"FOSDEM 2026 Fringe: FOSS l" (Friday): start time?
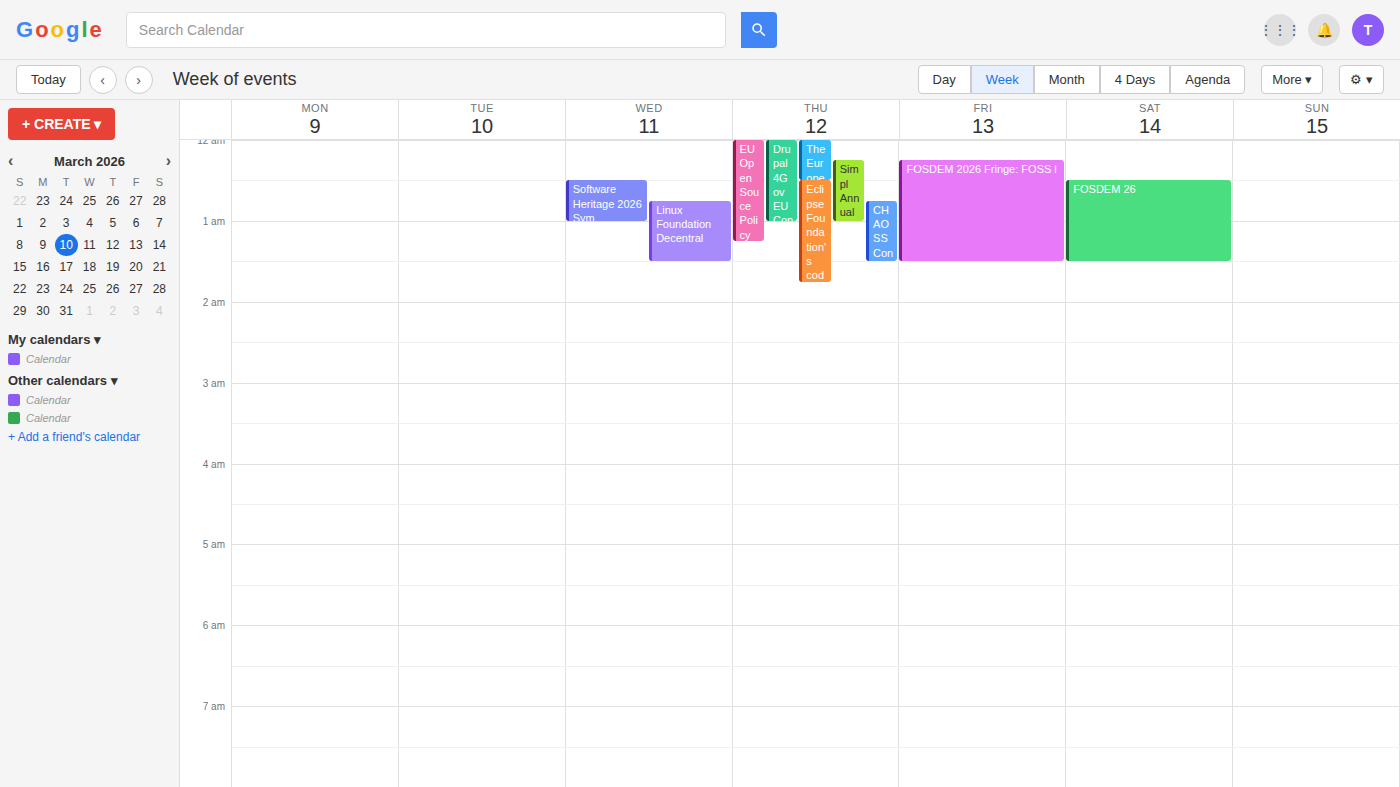
00:15